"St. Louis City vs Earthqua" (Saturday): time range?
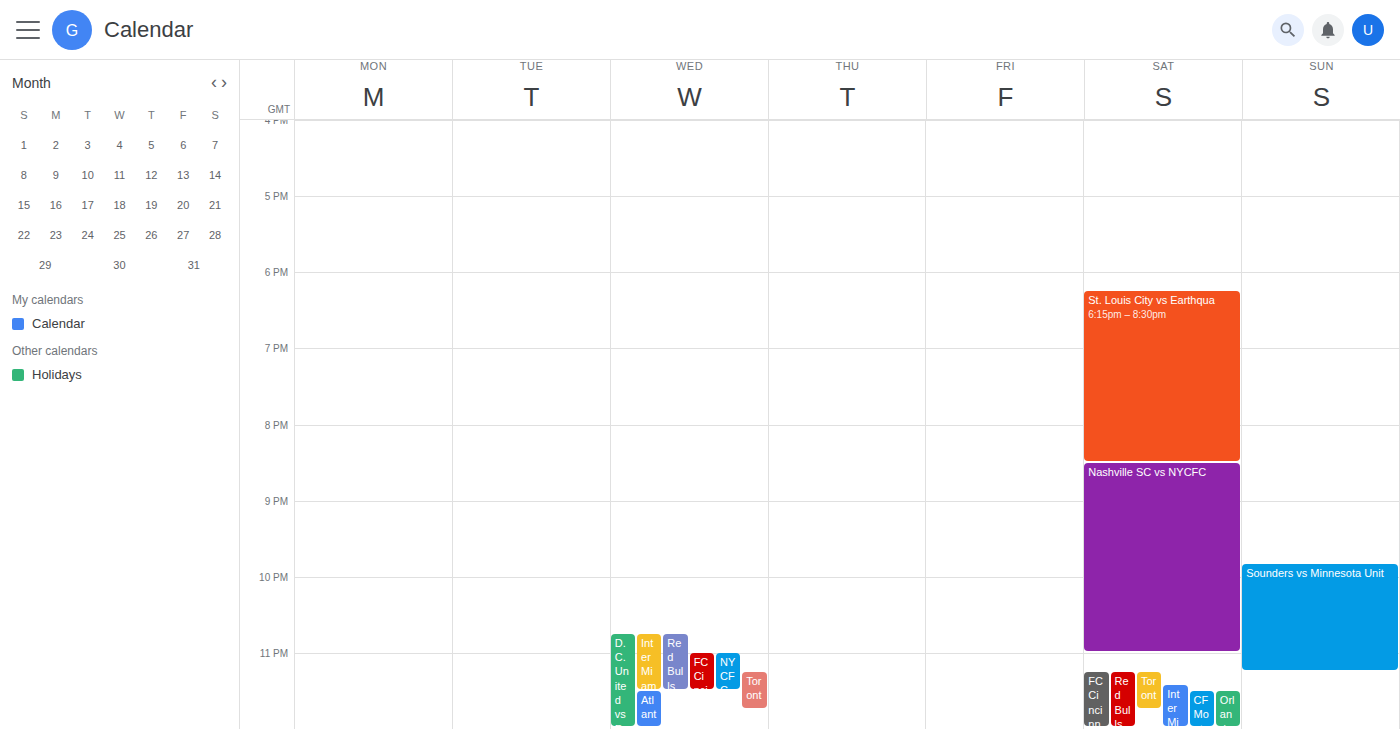
18:15 to 20:30